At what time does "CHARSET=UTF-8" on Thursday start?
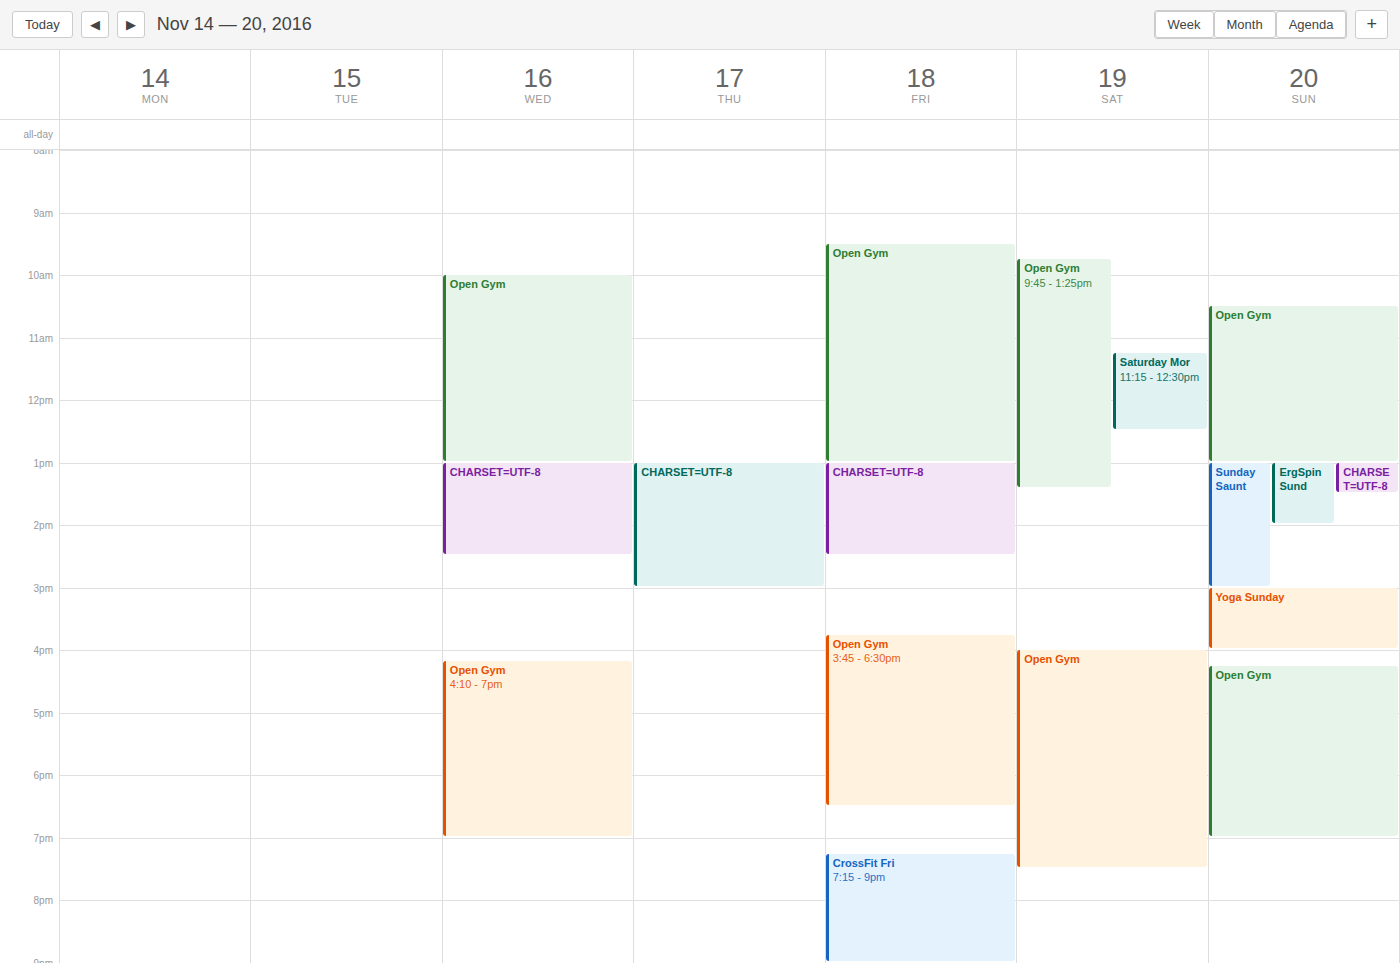
13:00